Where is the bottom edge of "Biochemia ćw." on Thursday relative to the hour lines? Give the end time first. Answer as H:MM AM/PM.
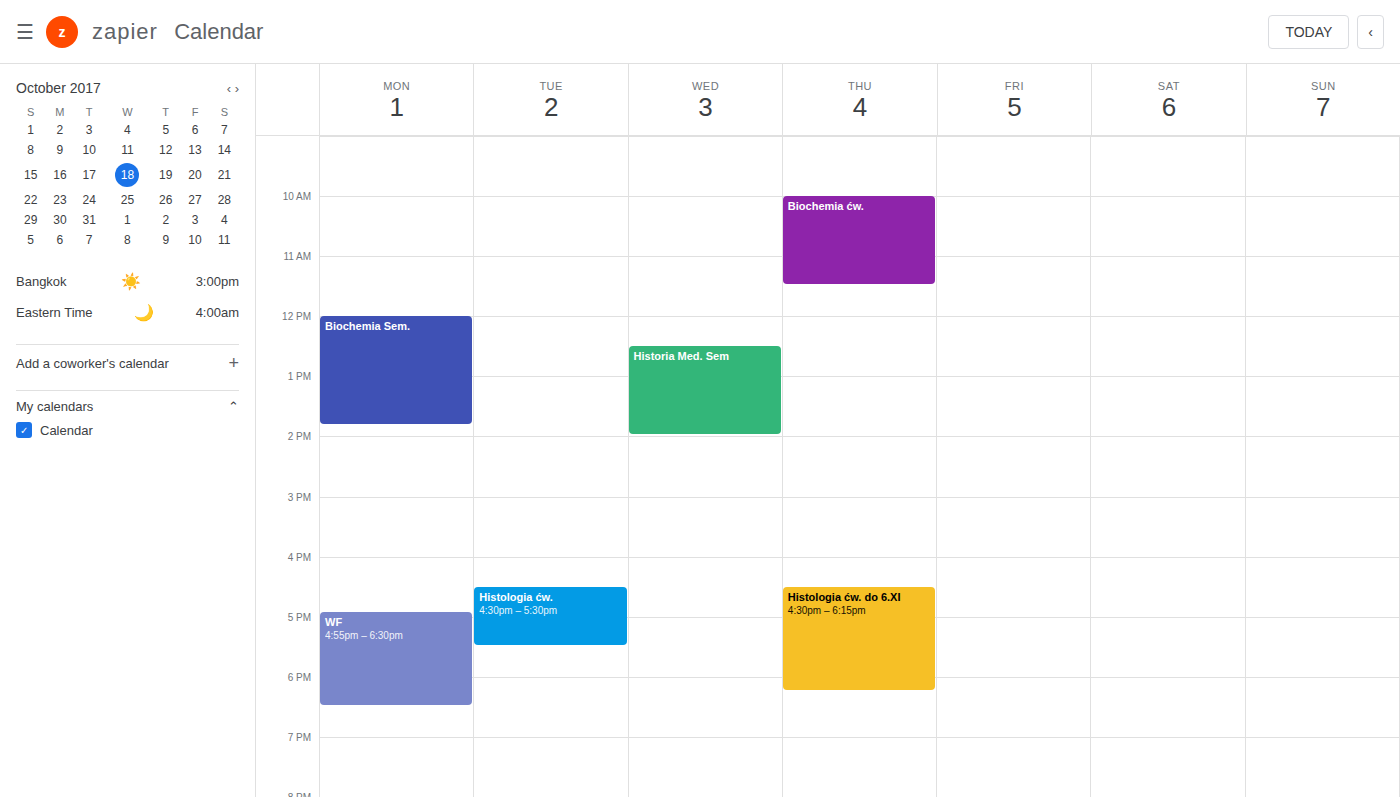
11:30 AM -- halfway between the 11 AM and 12 PM lines.